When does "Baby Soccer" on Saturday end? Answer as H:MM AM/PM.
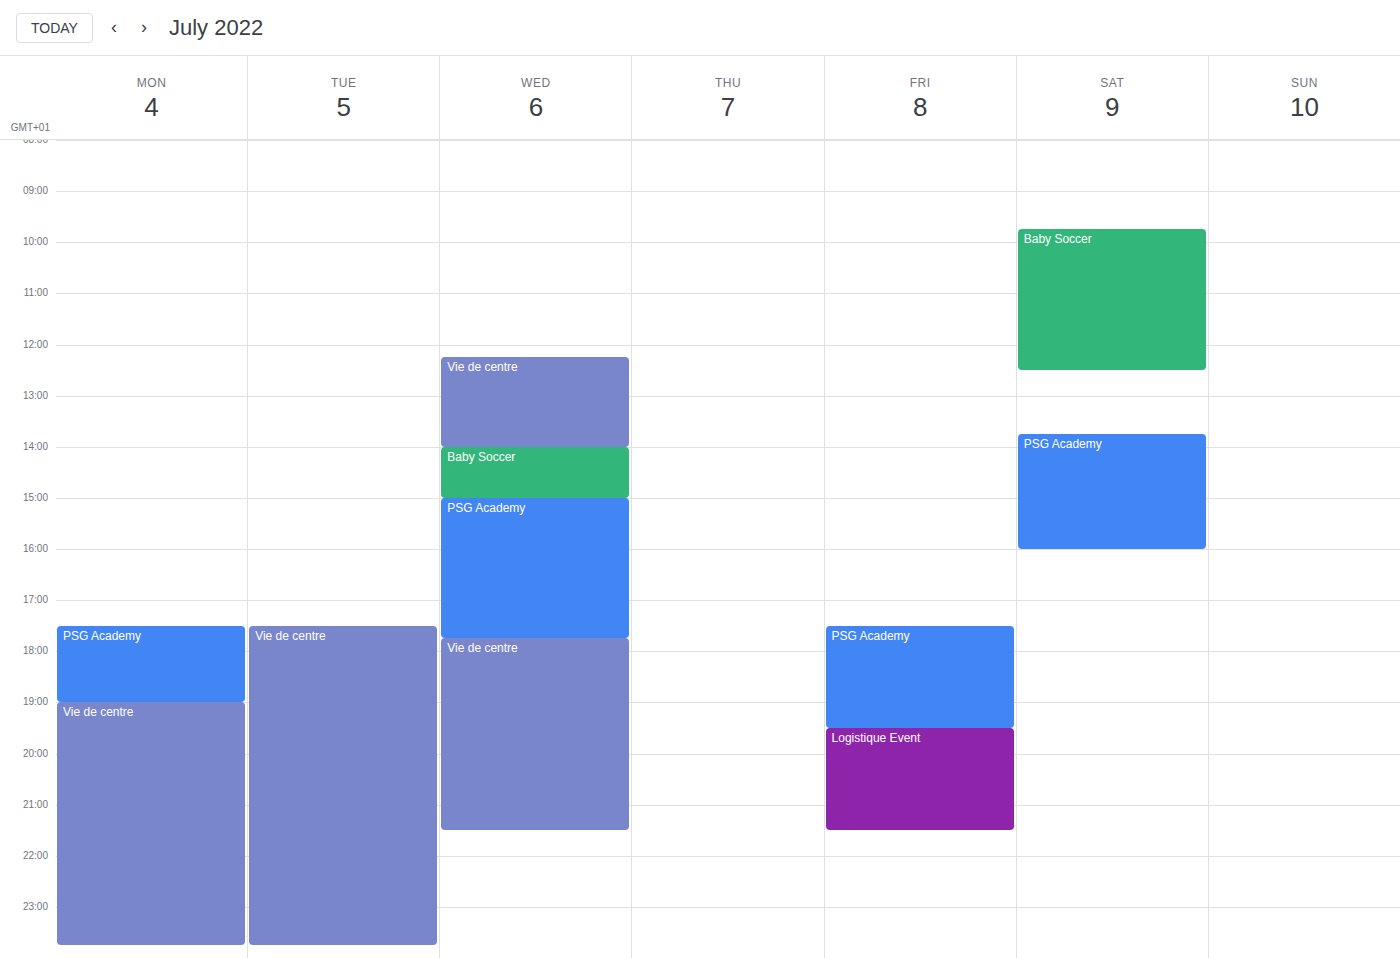
12:30 PM